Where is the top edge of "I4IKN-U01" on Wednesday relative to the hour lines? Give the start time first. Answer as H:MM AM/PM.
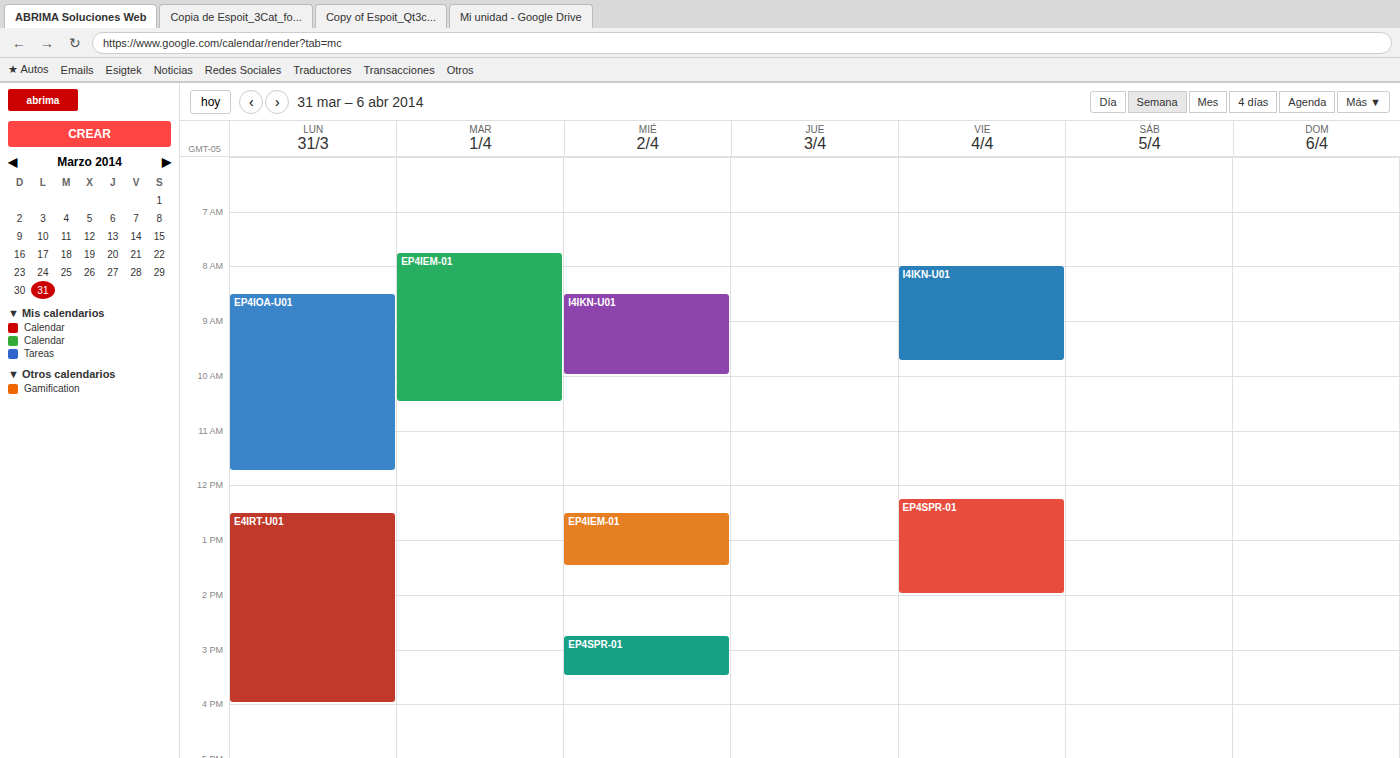
8:30 AM -- halfway between the 8 AM and 9 AM lines.